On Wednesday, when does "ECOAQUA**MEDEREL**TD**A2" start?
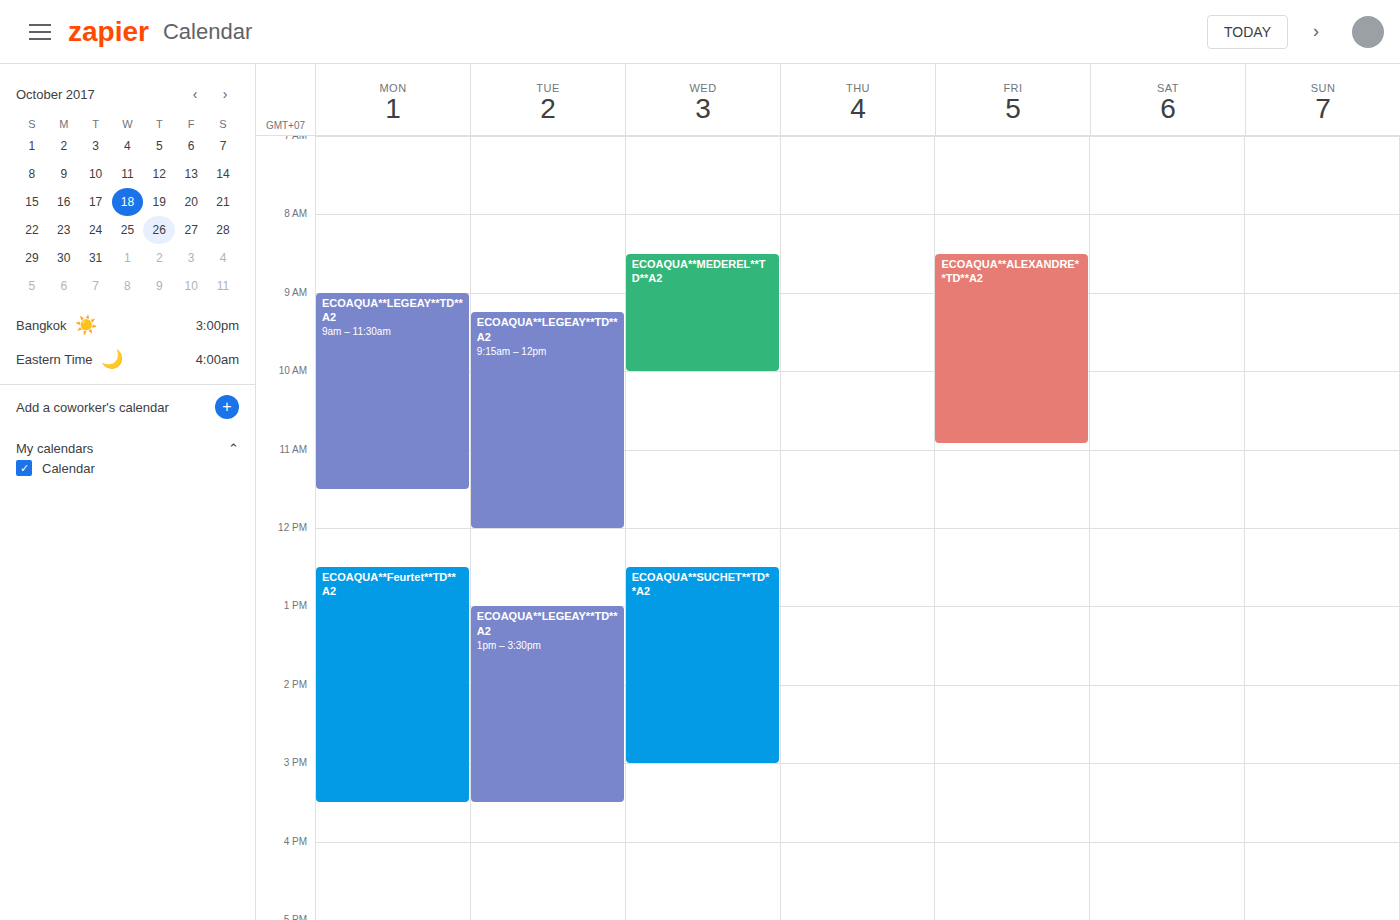
8:30 AM